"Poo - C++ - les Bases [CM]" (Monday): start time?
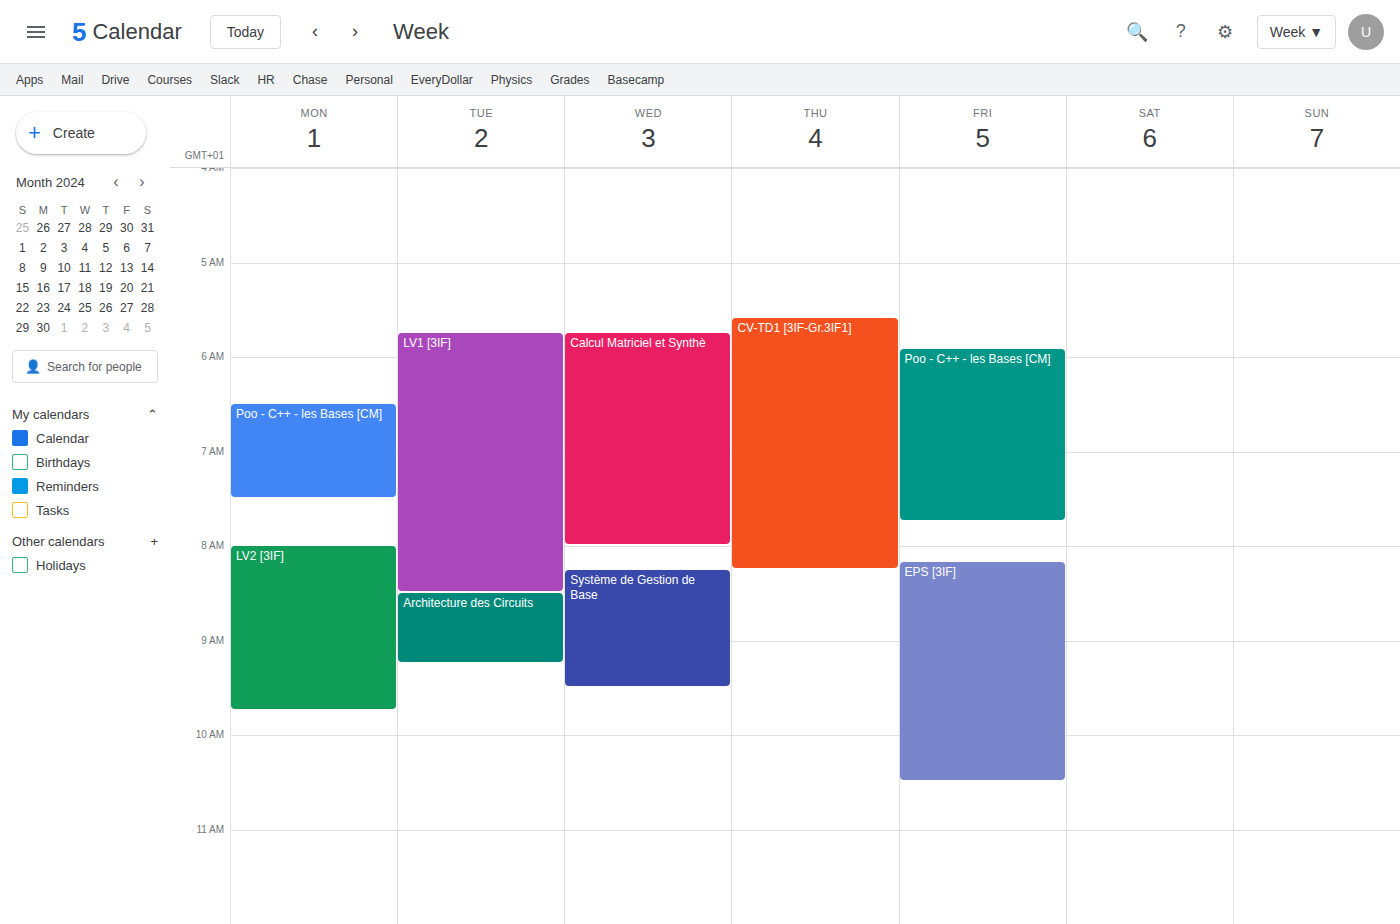
6:30 AM